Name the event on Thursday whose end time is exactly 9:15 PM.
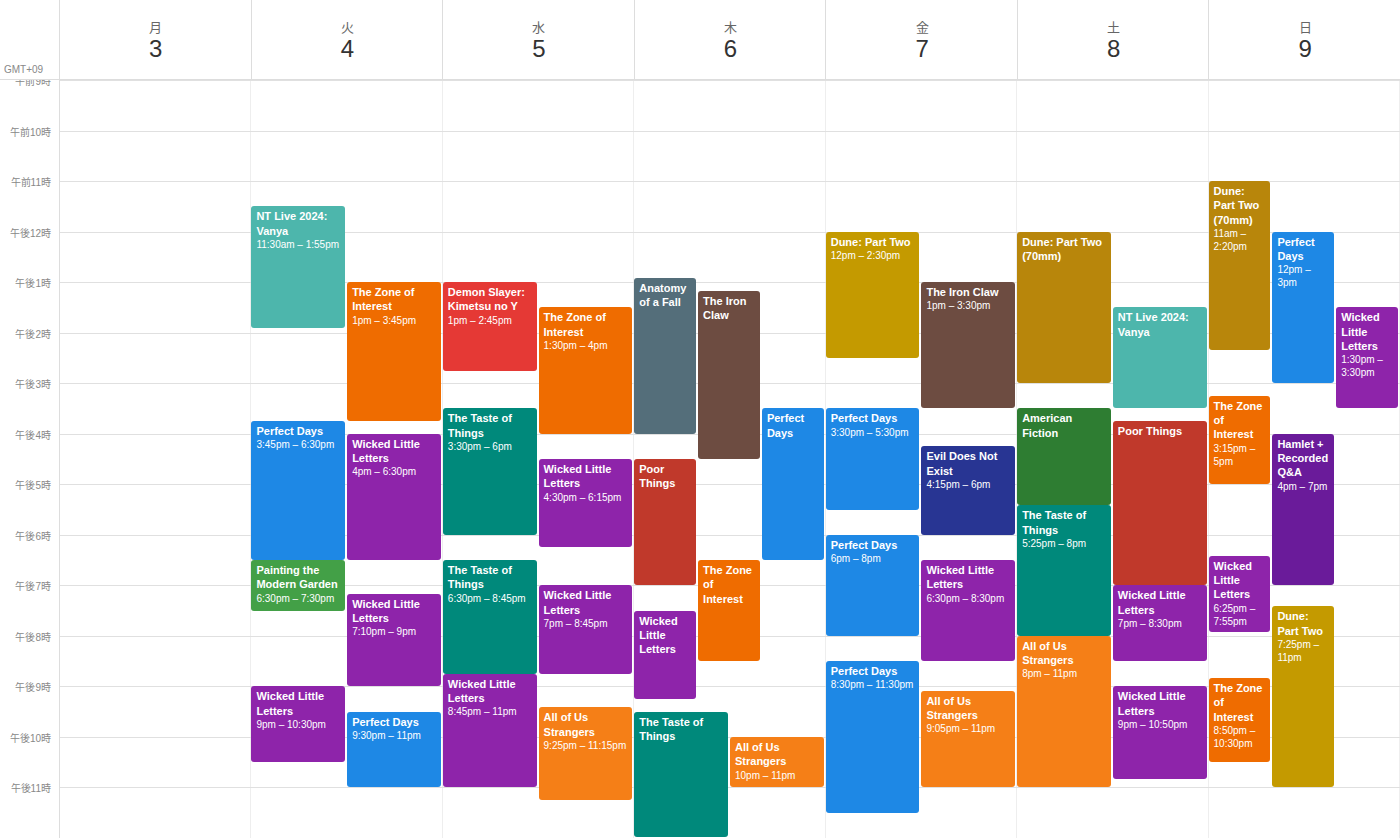
"Wicked Little Letters"